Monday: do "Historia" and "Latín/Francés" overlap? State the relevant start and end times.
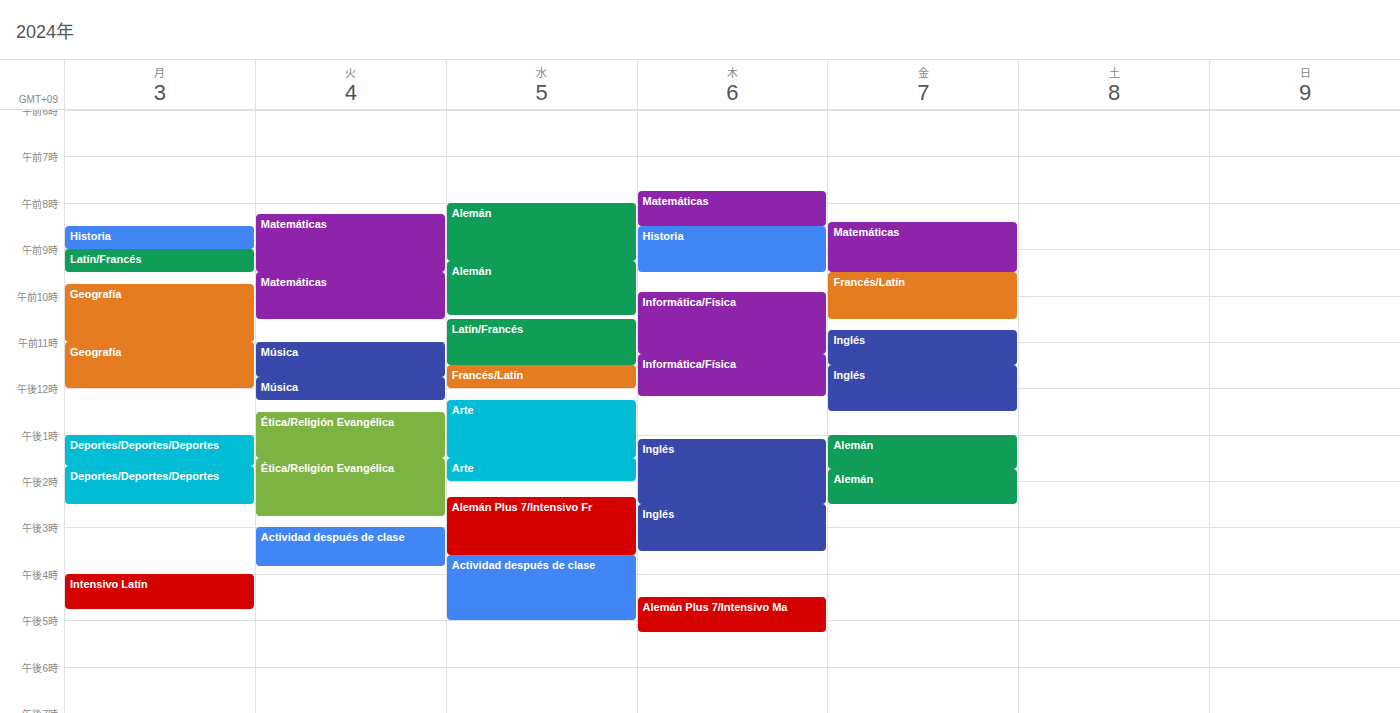
"Historia" ends at 9:00 AM, exactly when "Latín/Francés" starts -- they touch but do not overlap.